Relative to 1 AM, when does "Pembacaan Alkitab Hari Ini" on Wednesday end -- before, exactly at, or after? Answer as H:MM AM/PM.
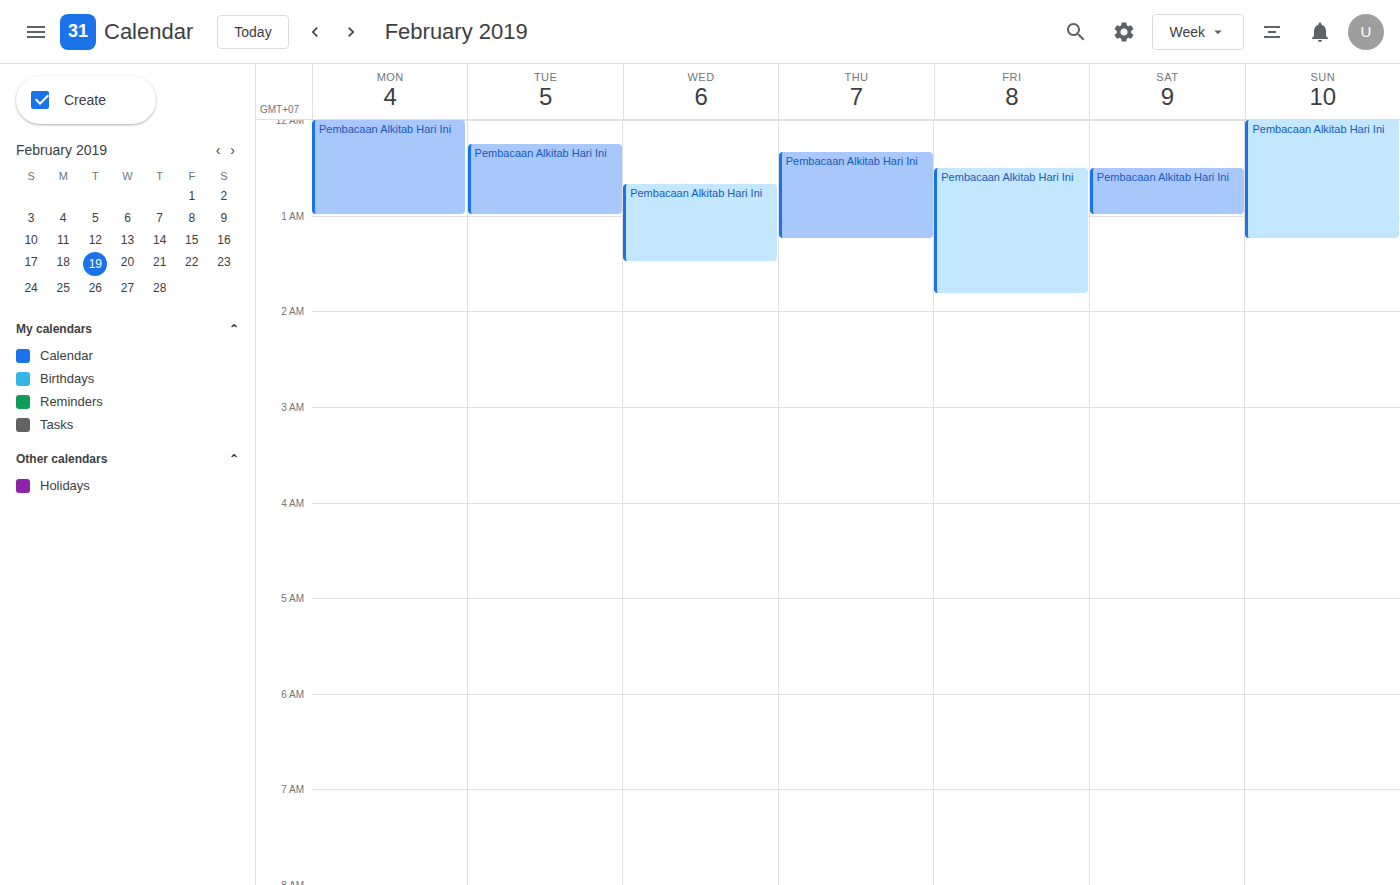
1:30 AM -- after 1 AM, 30 minutes below the 1 AM line.